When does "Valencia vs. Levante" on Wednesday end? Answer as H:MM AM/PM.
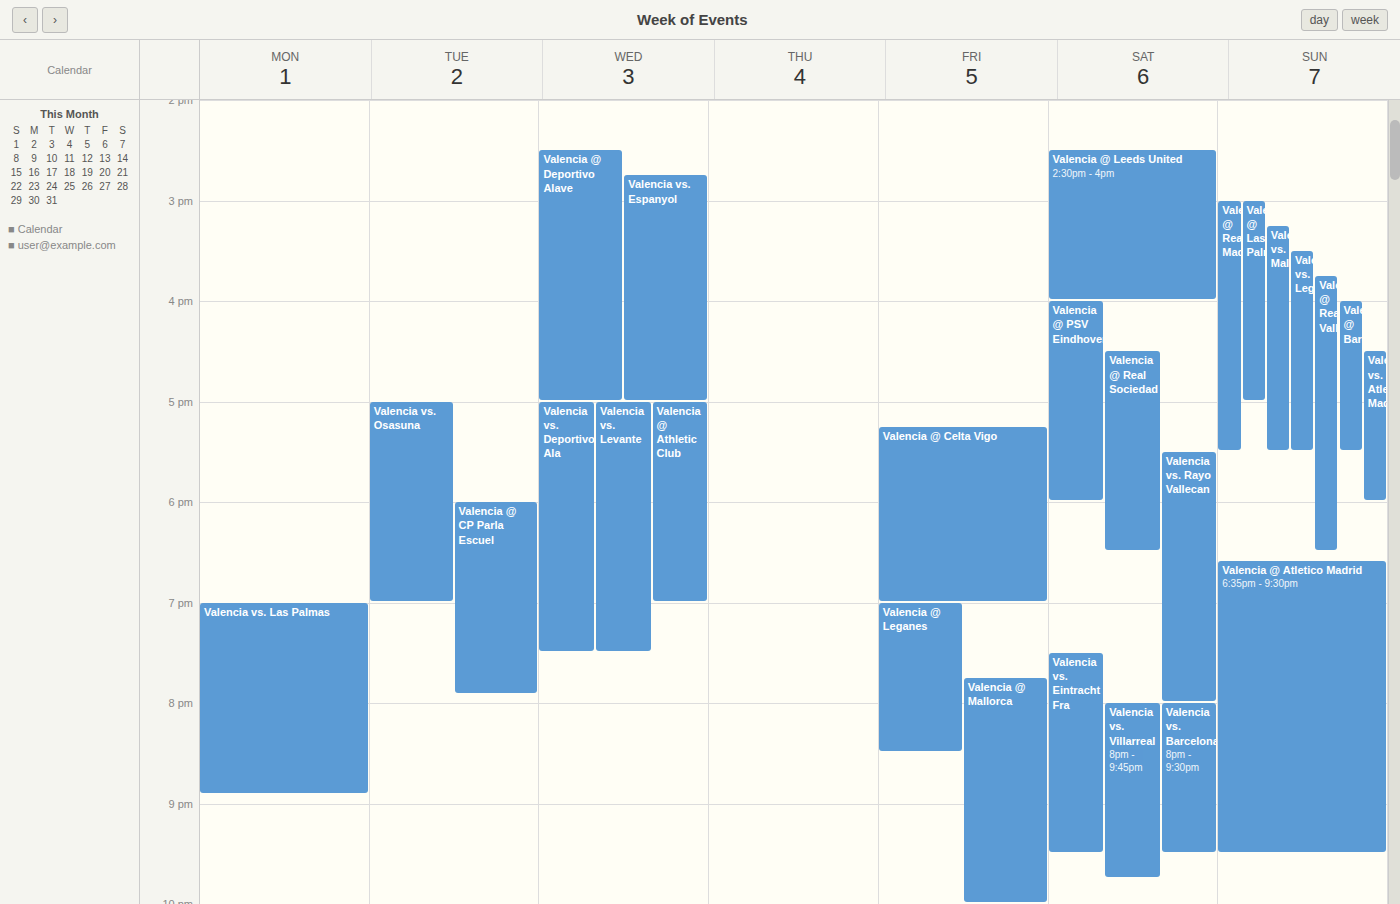
7:30 PM